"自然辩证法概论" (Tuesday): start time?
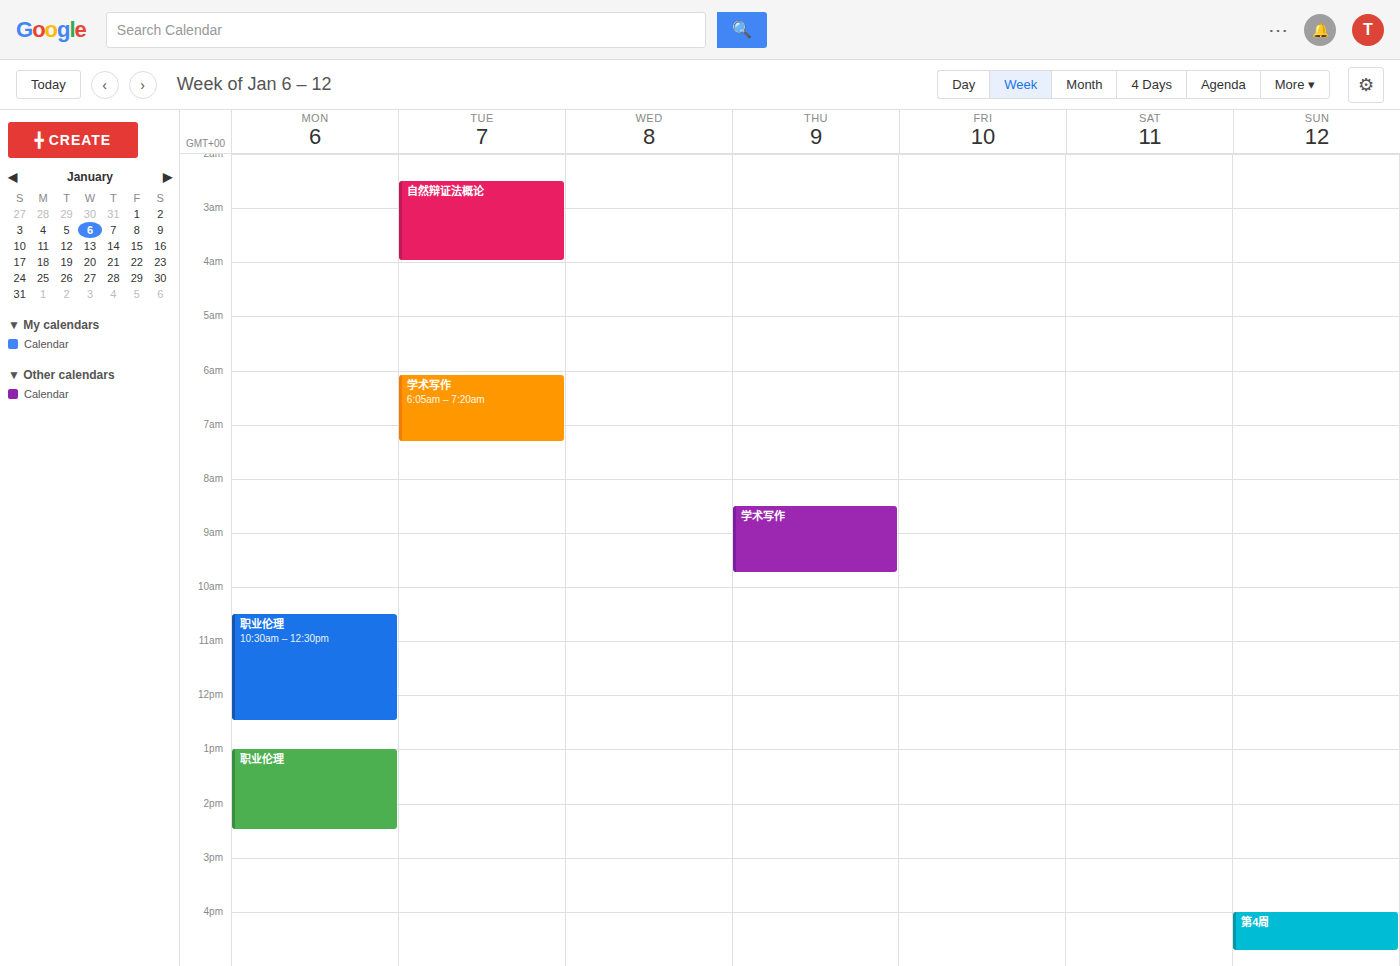
2:30 AM